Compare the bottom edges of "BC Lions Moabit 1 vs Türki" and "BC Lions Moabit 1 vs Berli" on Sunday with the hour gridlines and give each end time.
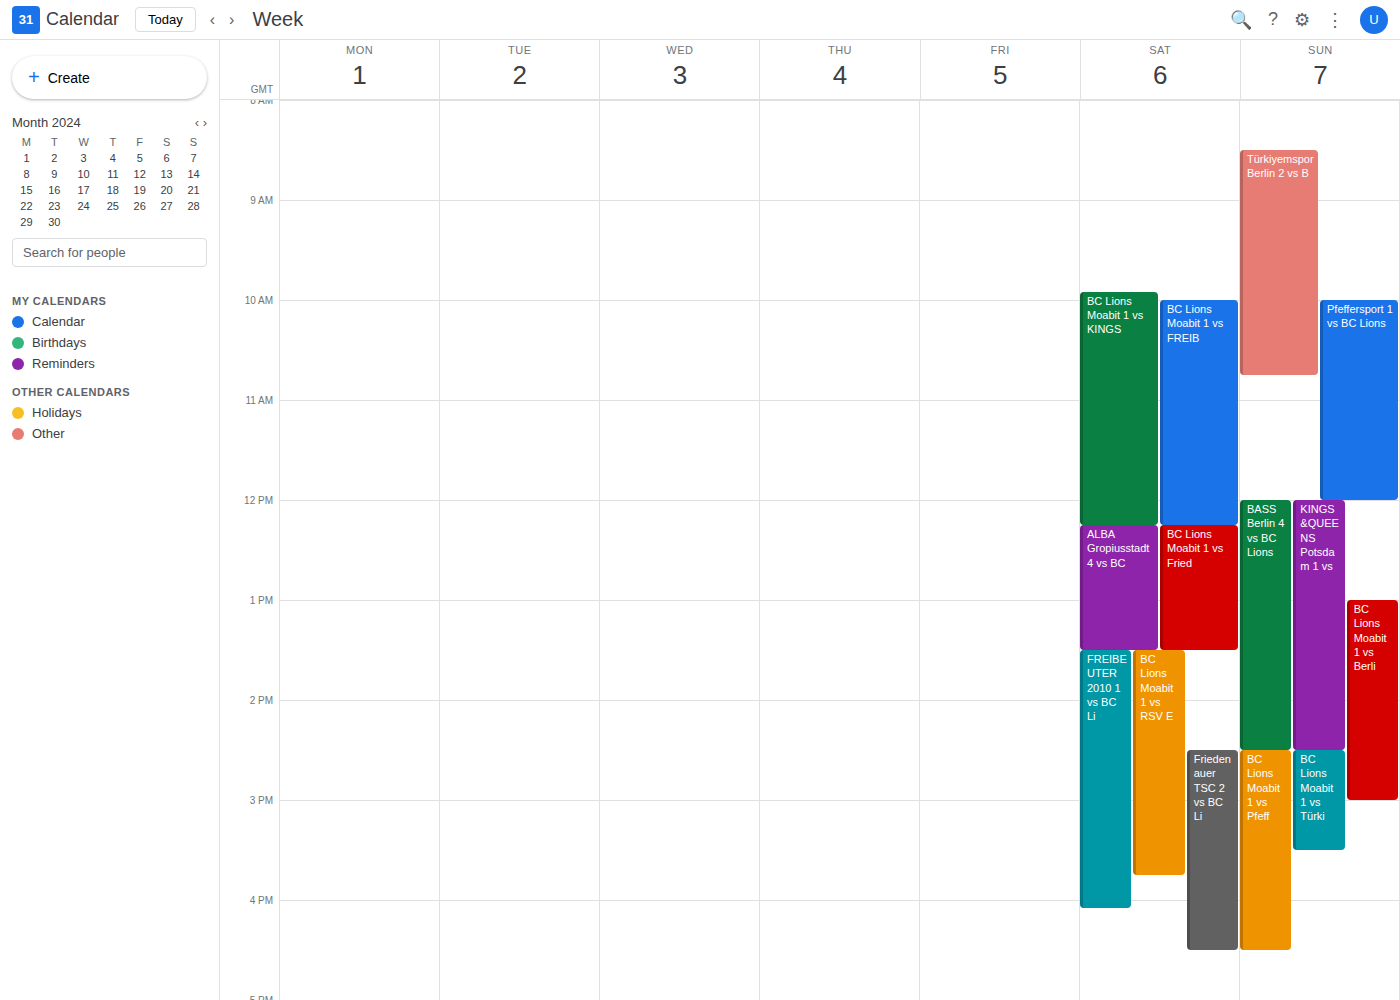
"BC Lions Moabit 1 vs Türki": 3:30 PM, halfway between the 3 PM and 4 PM lines. "BC Lions Moabit 1 vs Berli": 3:00 PM, exactly on the 3 PM line.